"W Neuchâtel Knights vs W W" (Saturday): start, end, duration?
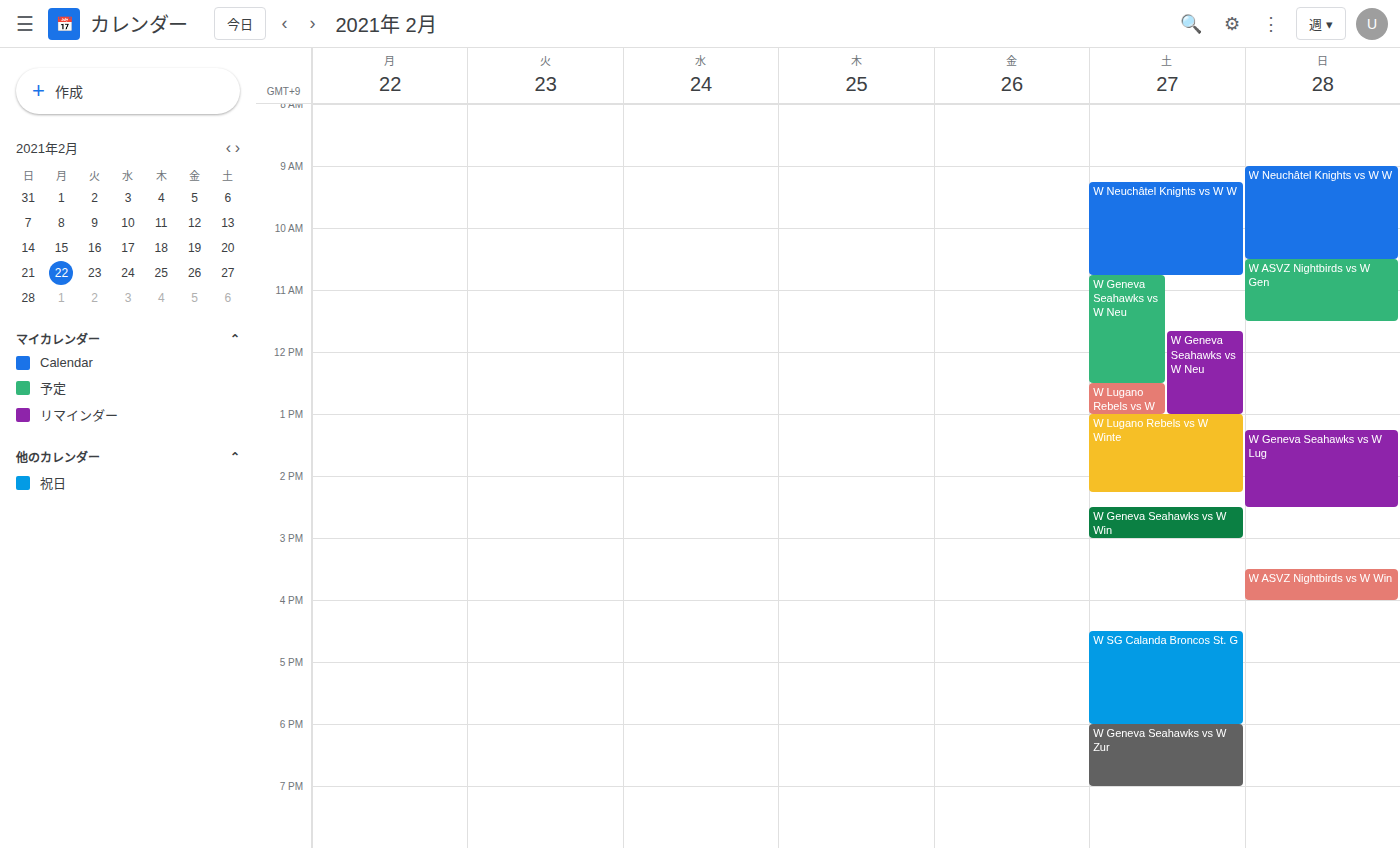
9:15 AM to 10:45 AM, 1 hour 30 minutes